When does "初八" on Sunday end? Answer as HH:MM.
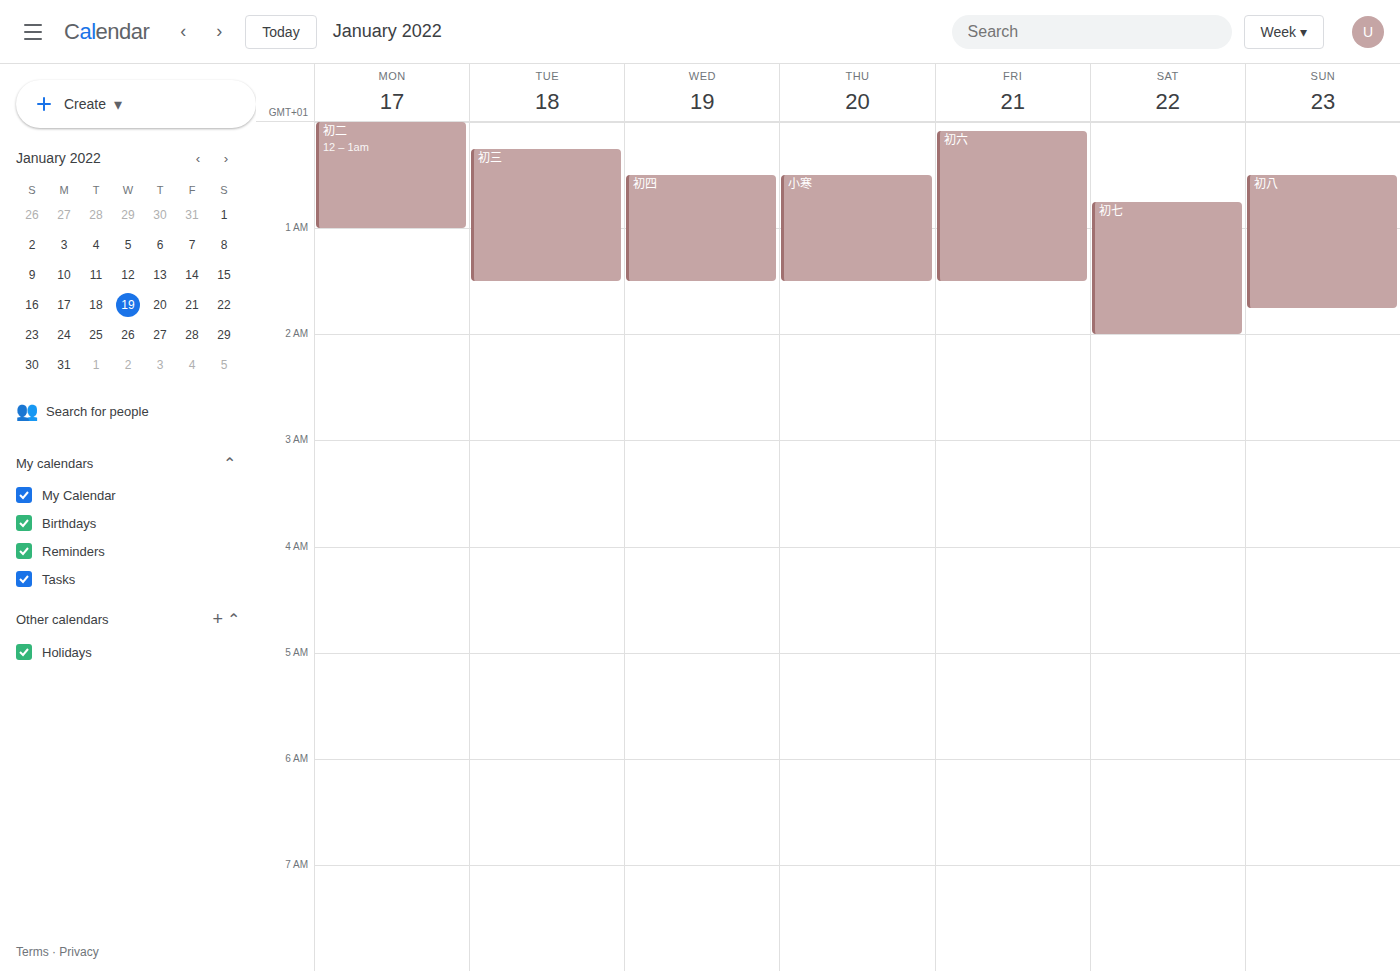
01:45